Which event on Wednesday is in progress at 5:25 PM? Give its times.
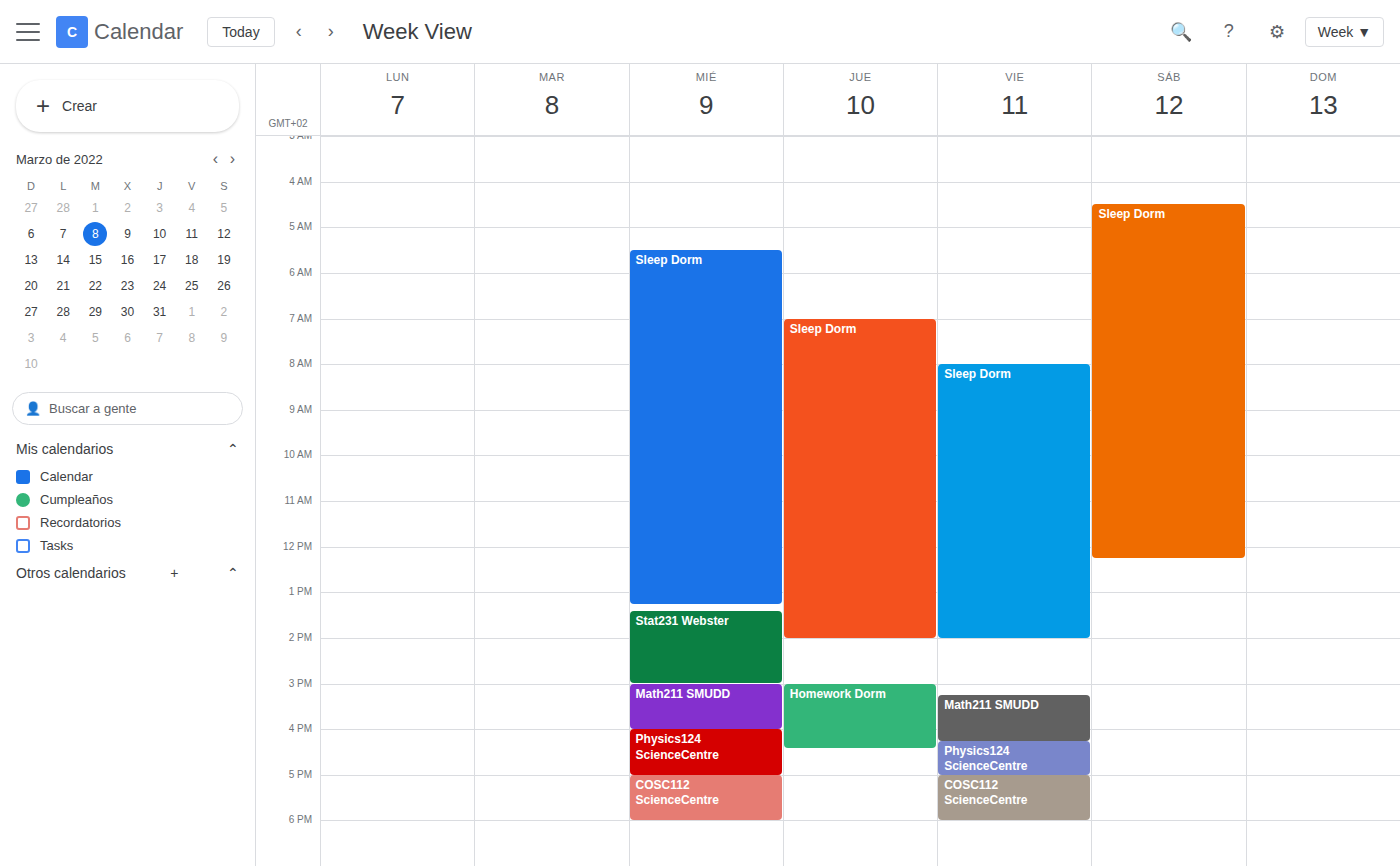
"COSC112 ScienceCentre", 5:00 PM to 6:00 PM